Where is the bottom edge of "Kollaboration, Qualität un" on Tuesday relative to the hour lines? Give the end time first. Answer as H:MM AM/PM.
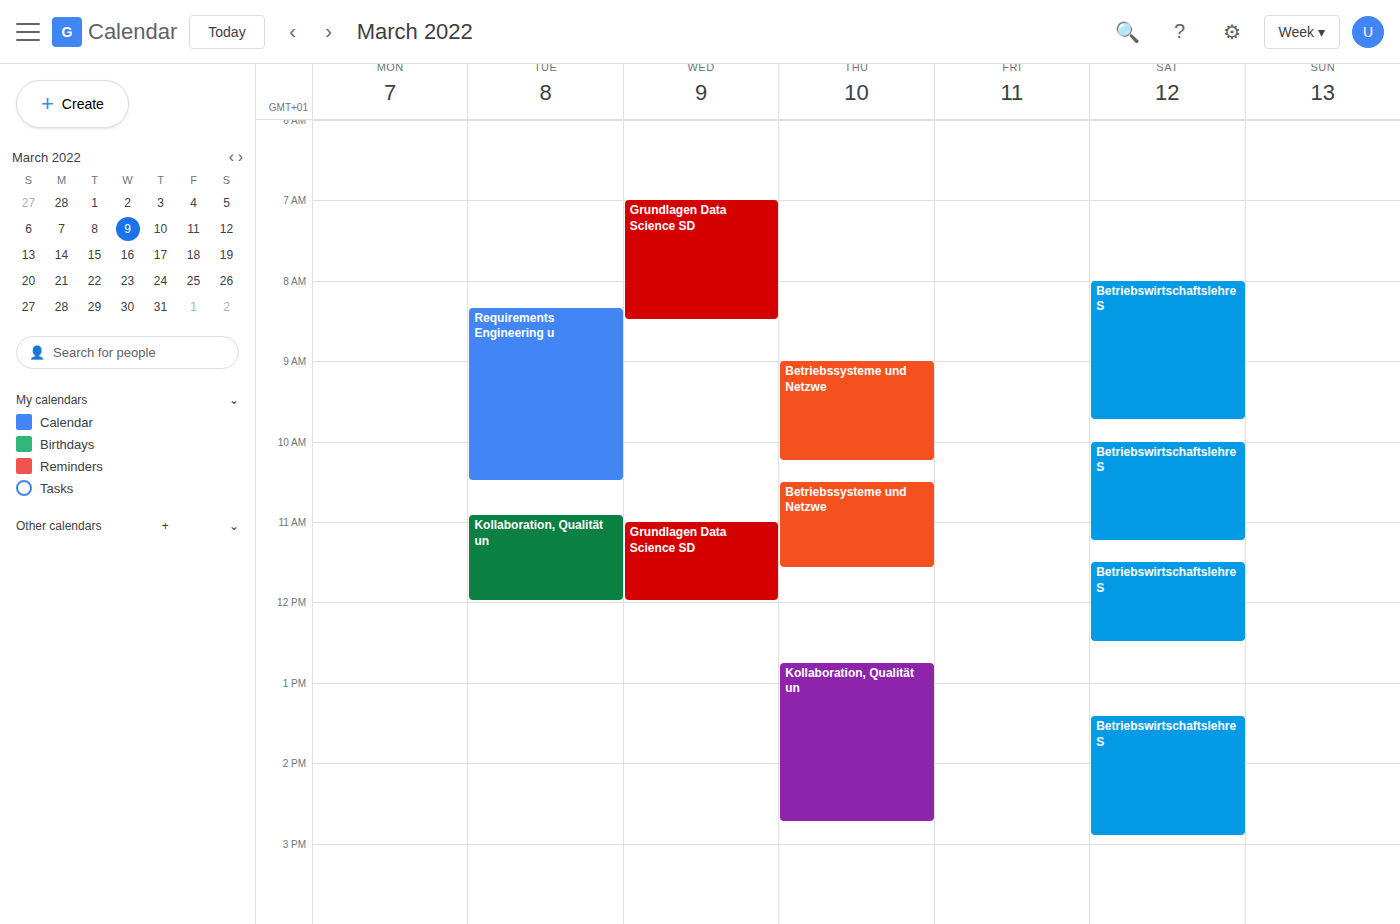
12:00 PM -- exactly on the 12 PM line.